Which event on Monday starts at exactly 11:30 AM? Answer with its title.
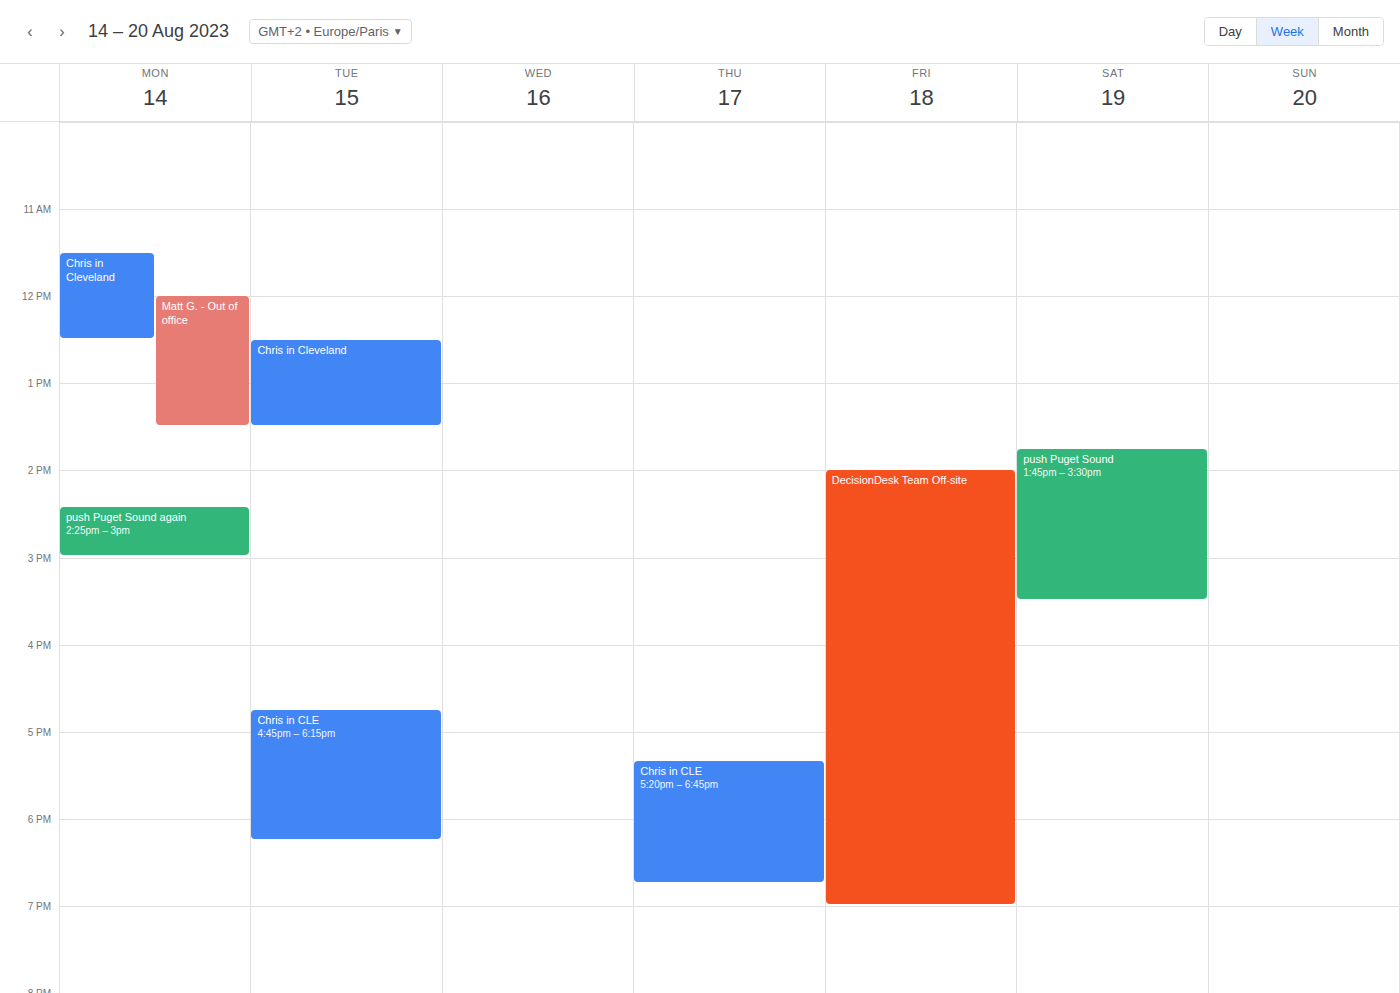
"Chris in Cleveland"